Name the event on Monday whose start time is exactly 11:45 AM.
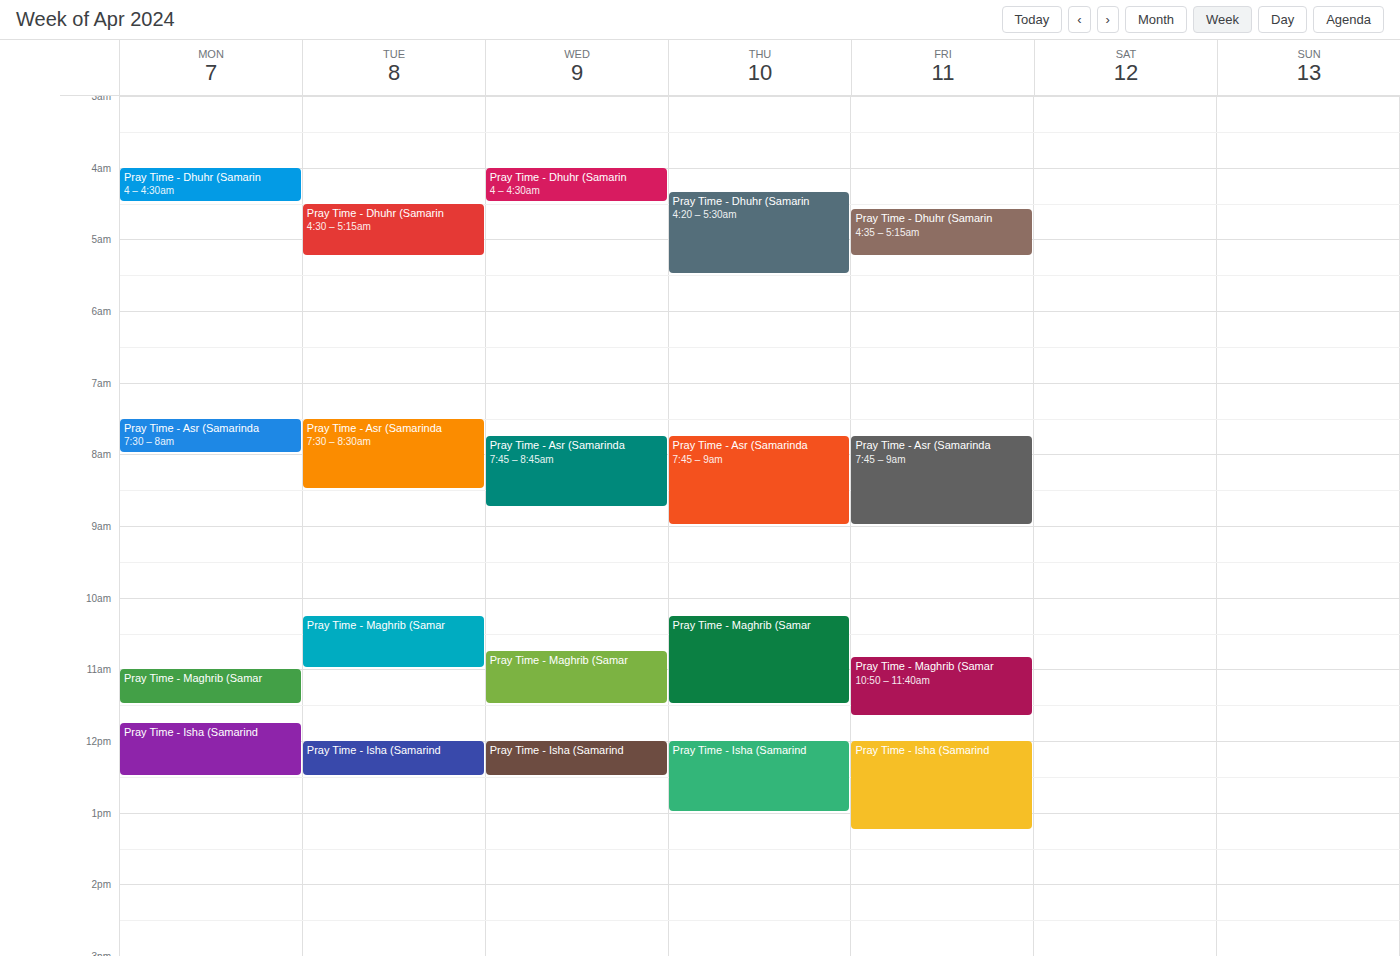
"Pray Time - Isha (Samarind"